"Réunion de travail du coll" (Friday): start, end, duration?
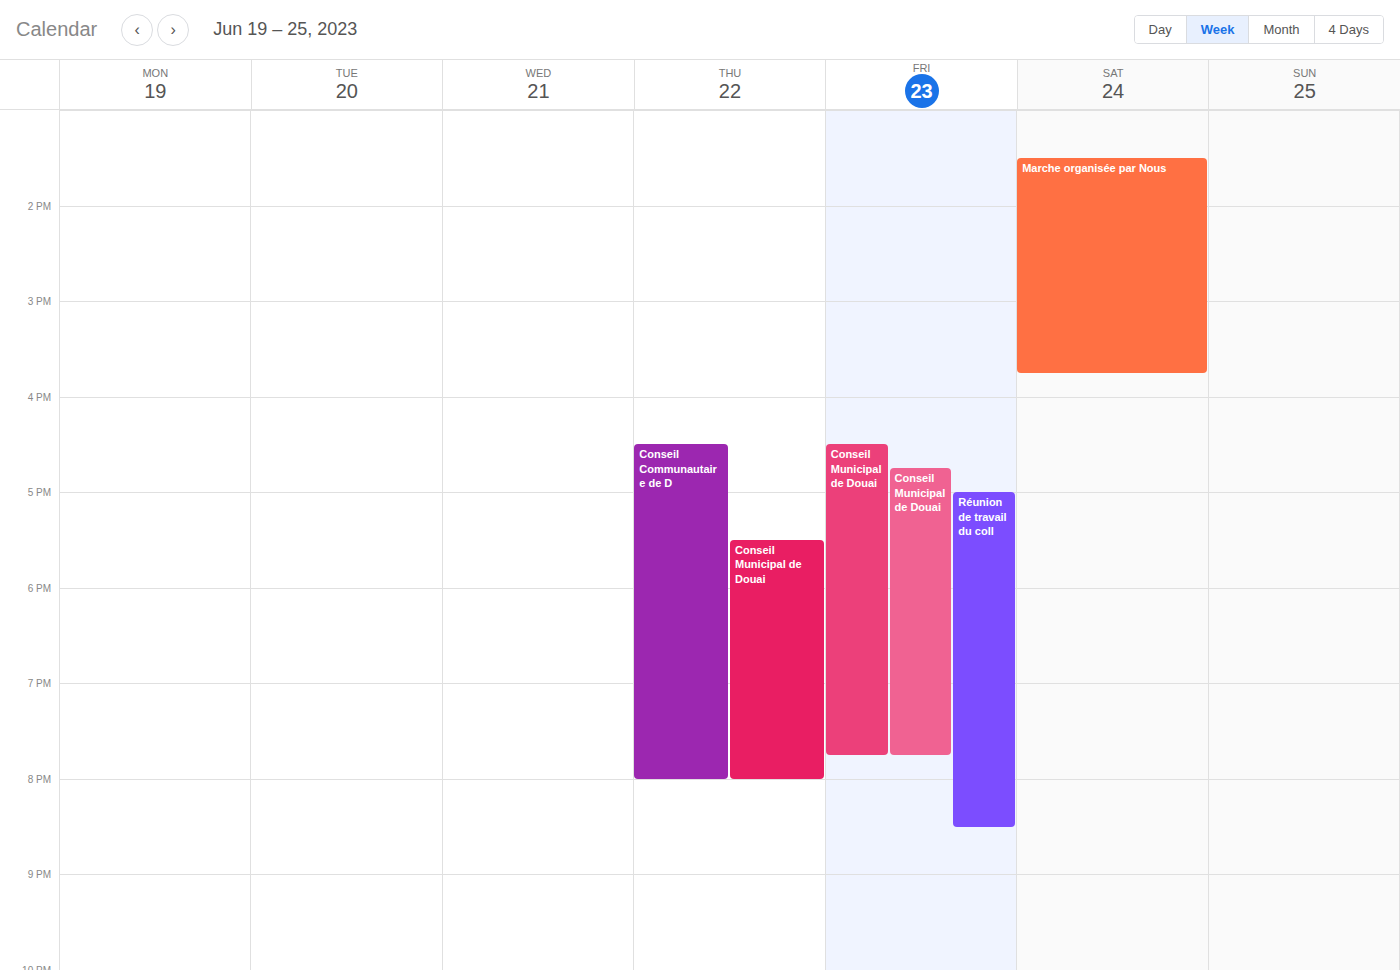
5:00 PM to 8:30 PM, 3 hours 30 minutes